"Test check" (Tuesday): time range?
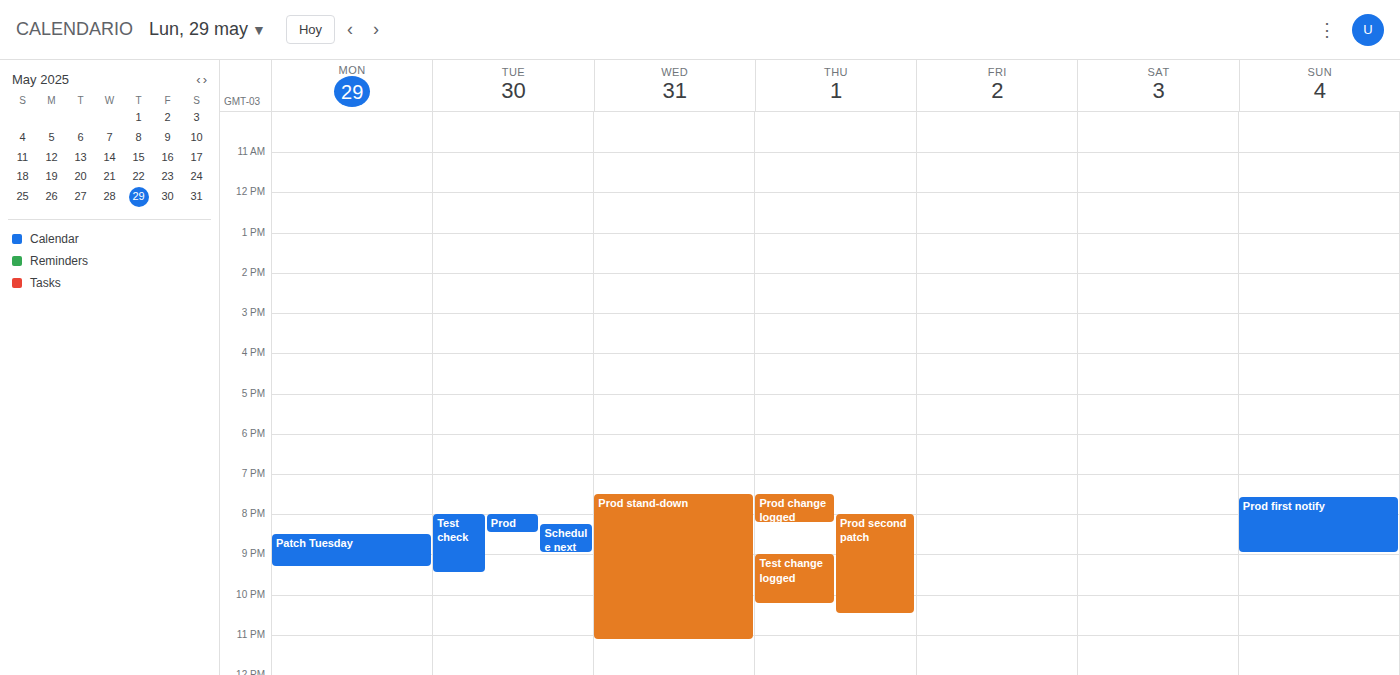
8:00 PM to 9:30 PM